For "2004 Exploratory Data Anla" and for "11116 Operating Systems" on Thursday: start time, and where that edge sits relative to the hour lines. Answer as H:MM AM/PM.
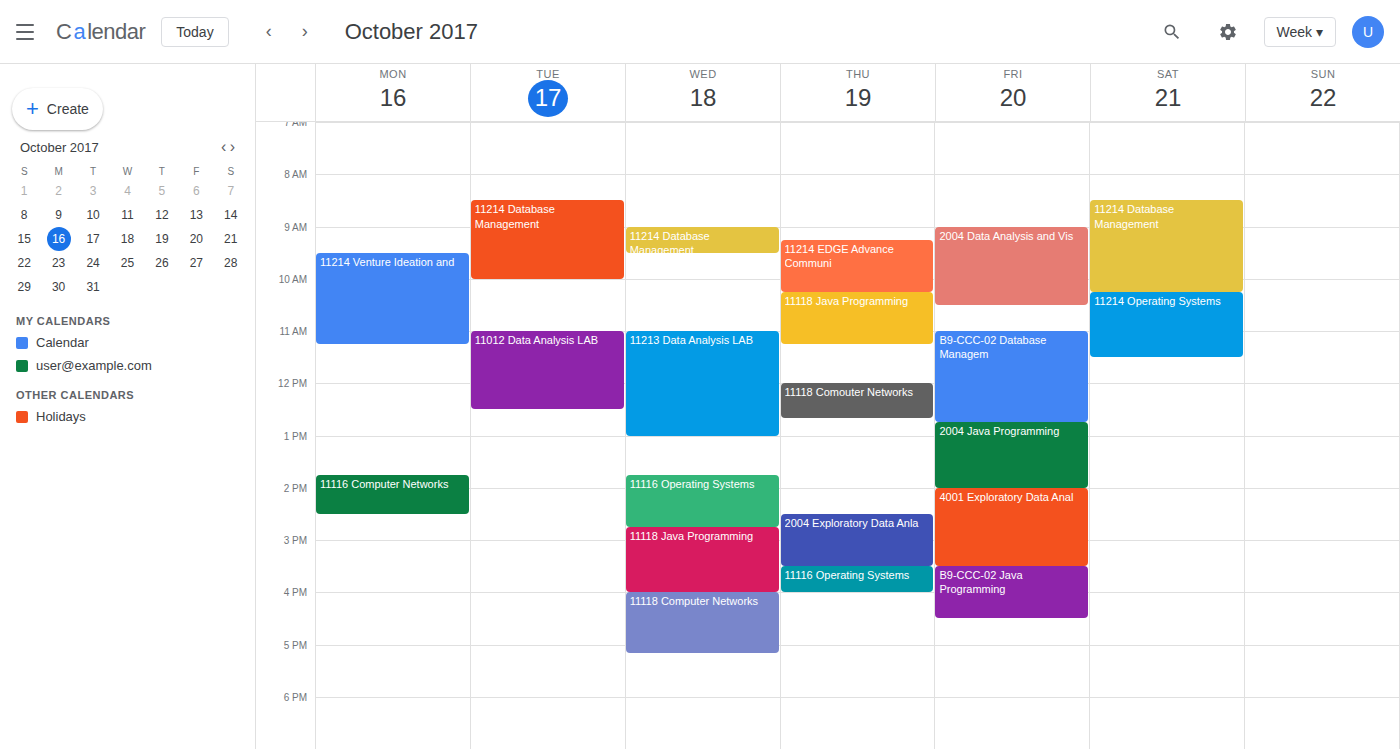
"2004 Exploratory Data Anla": 2:30 PM, halfway between the 2 PM and 3 PM lines. "11116 Operating Systems": 3:30 PM, halfway between the 3 PM and 4 PM lines.